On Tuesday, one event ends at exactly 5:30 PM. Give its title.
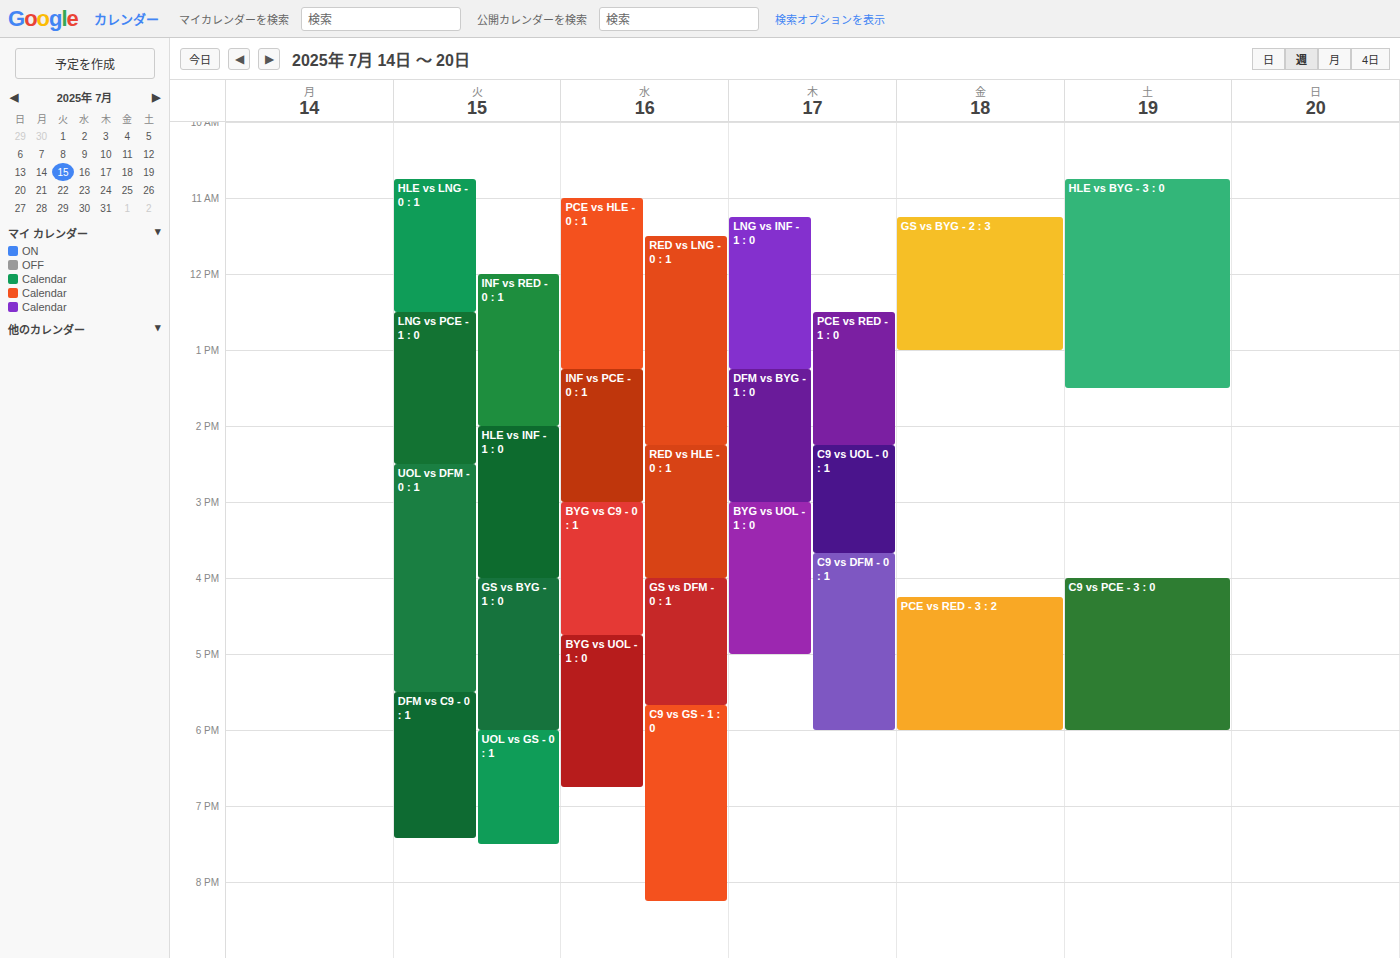
"UOL vs DFM - 0 : 1"